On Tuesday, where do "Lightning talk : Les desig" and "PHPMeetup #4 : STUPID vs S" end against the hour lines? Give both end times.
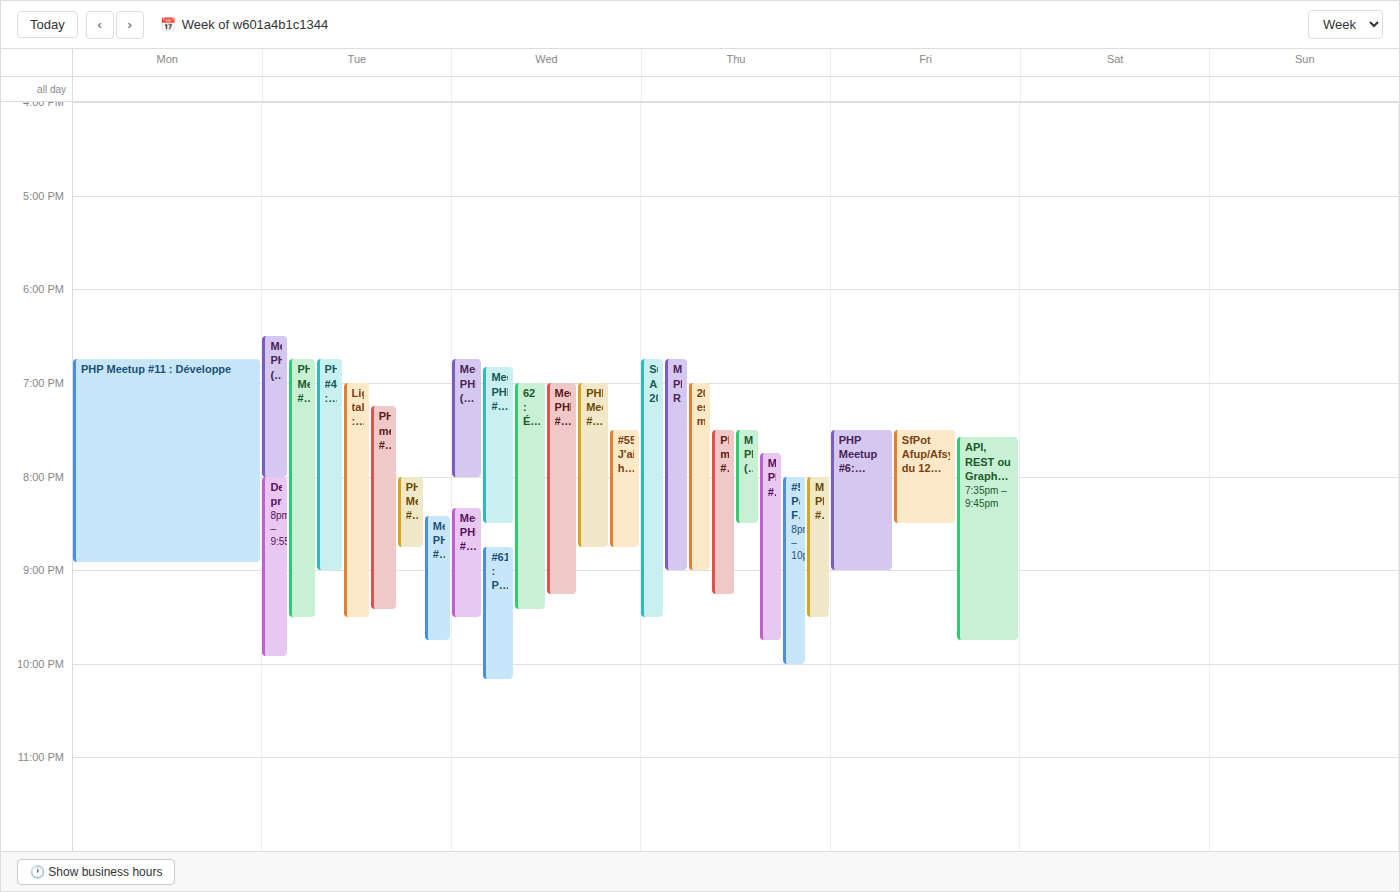
"Lightning talk : Les desig": 9:30 PM, halfway between the 9 PM and 10 PM lines. "PHPMeetup #4 : STUPID vs S": 9:00 PM, exactly on the 9 PM line.